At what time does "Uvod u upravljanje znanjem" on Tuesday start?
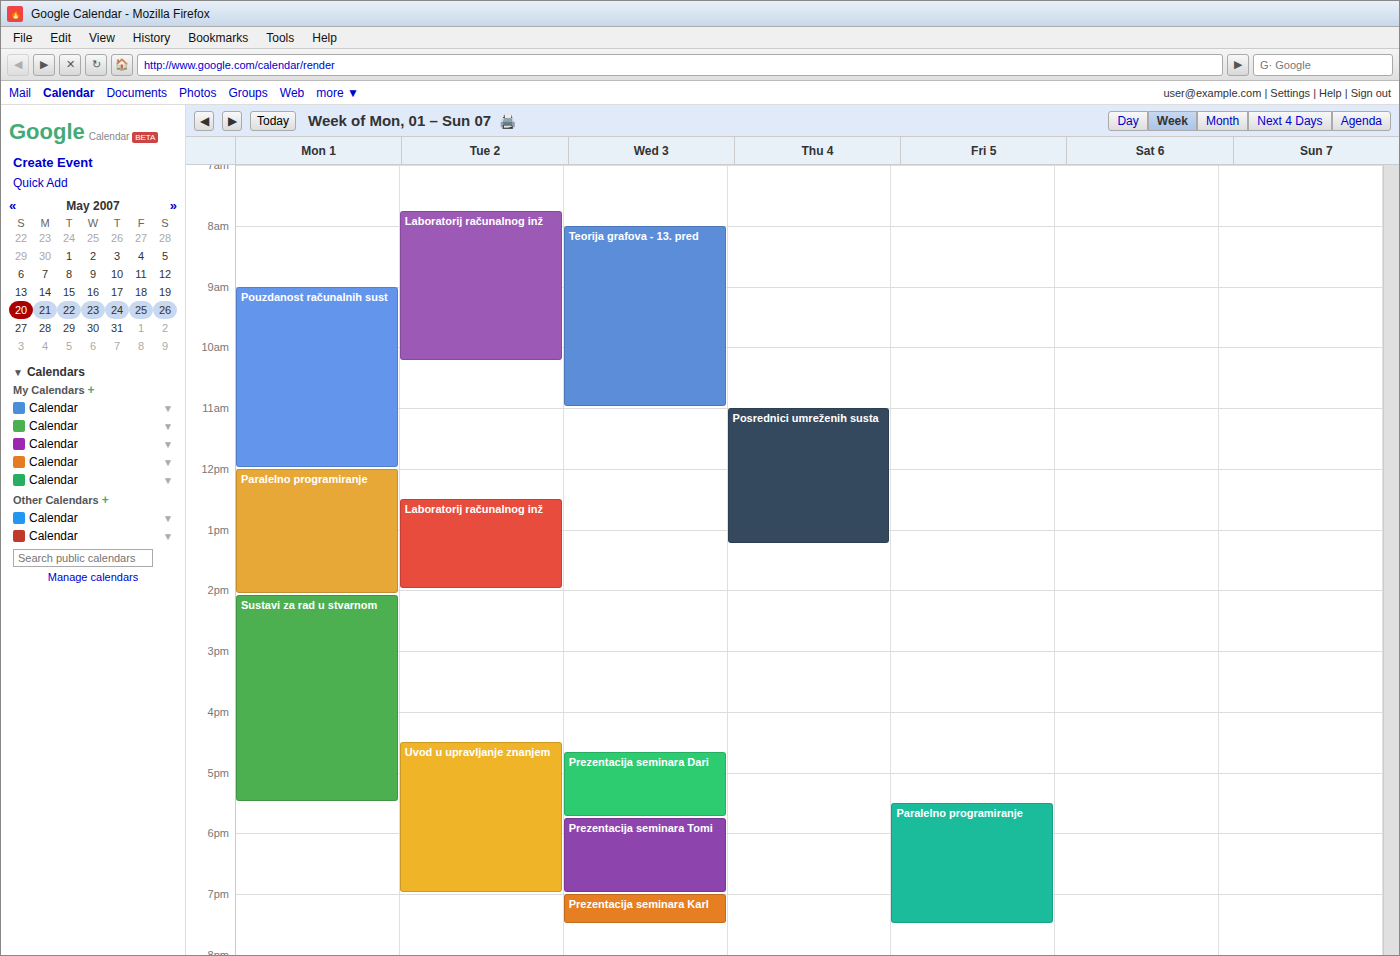
4:30 PM